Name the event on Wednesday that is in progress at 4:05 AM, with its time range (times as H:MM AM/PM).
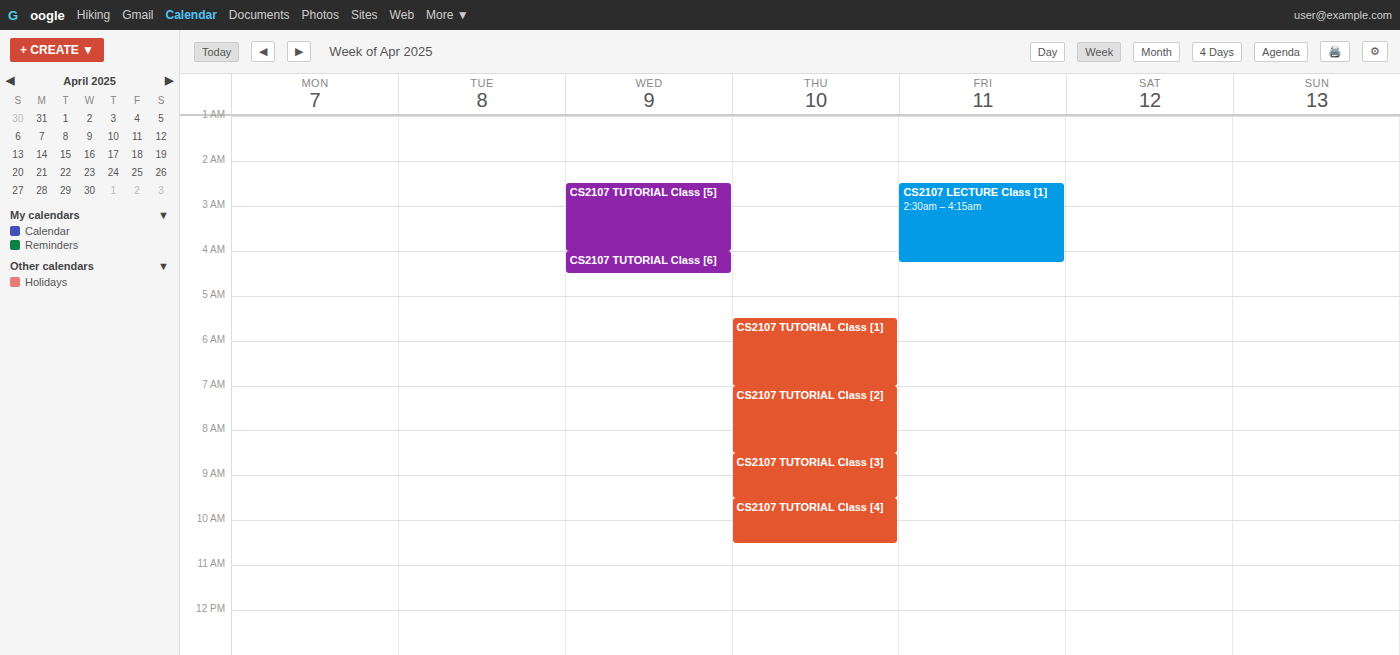
"CS2107 TUTORIAL Class [6]", 4:00 AM to 4:30 AM